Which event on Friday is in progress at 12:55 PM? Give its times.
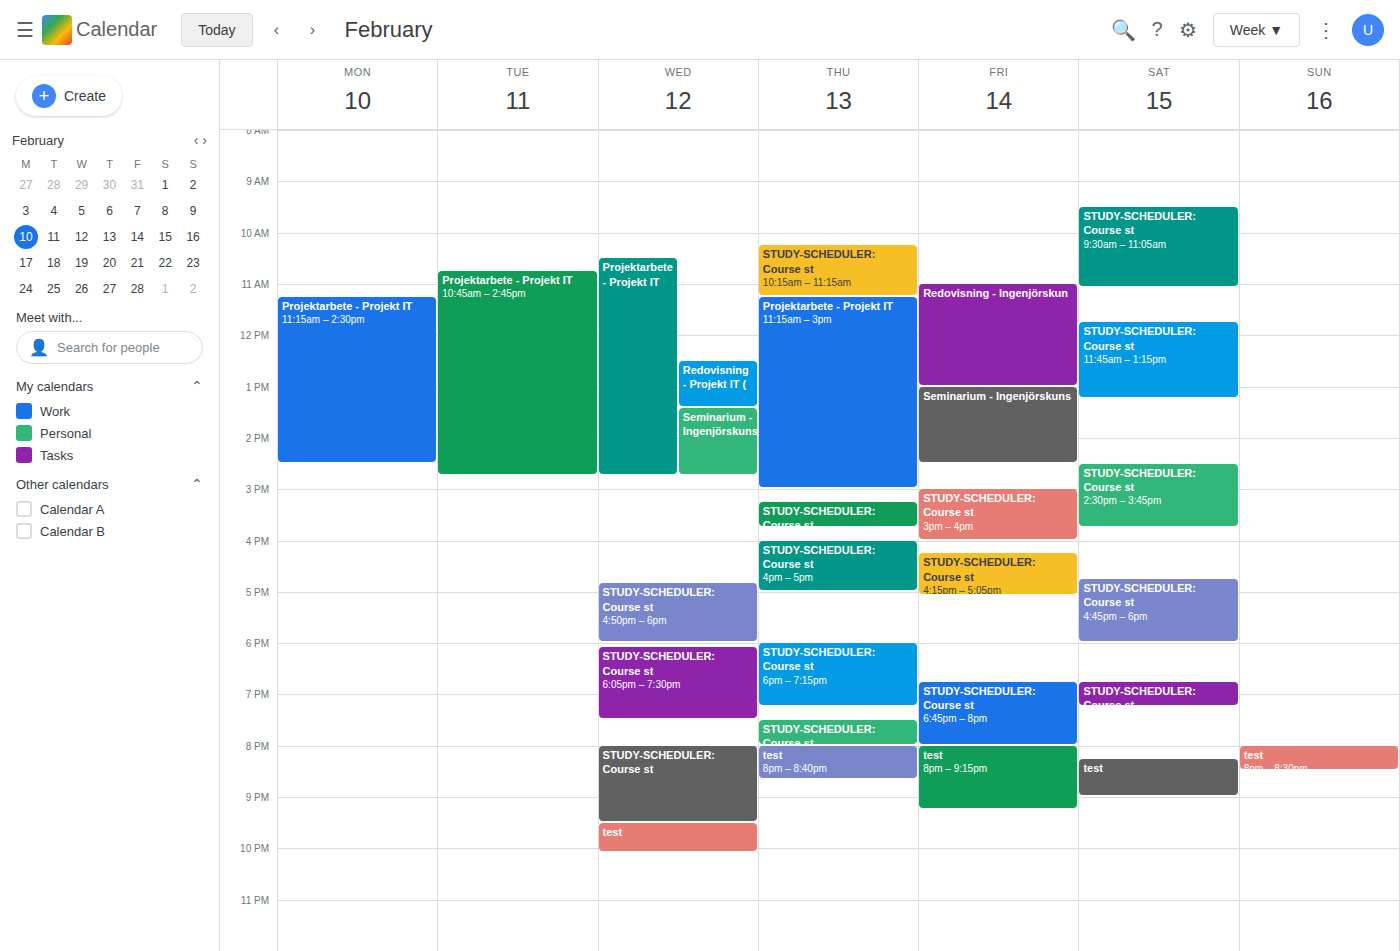
"Redovisning - Ingenjörskun", 11:00 AM to 1:00 PM